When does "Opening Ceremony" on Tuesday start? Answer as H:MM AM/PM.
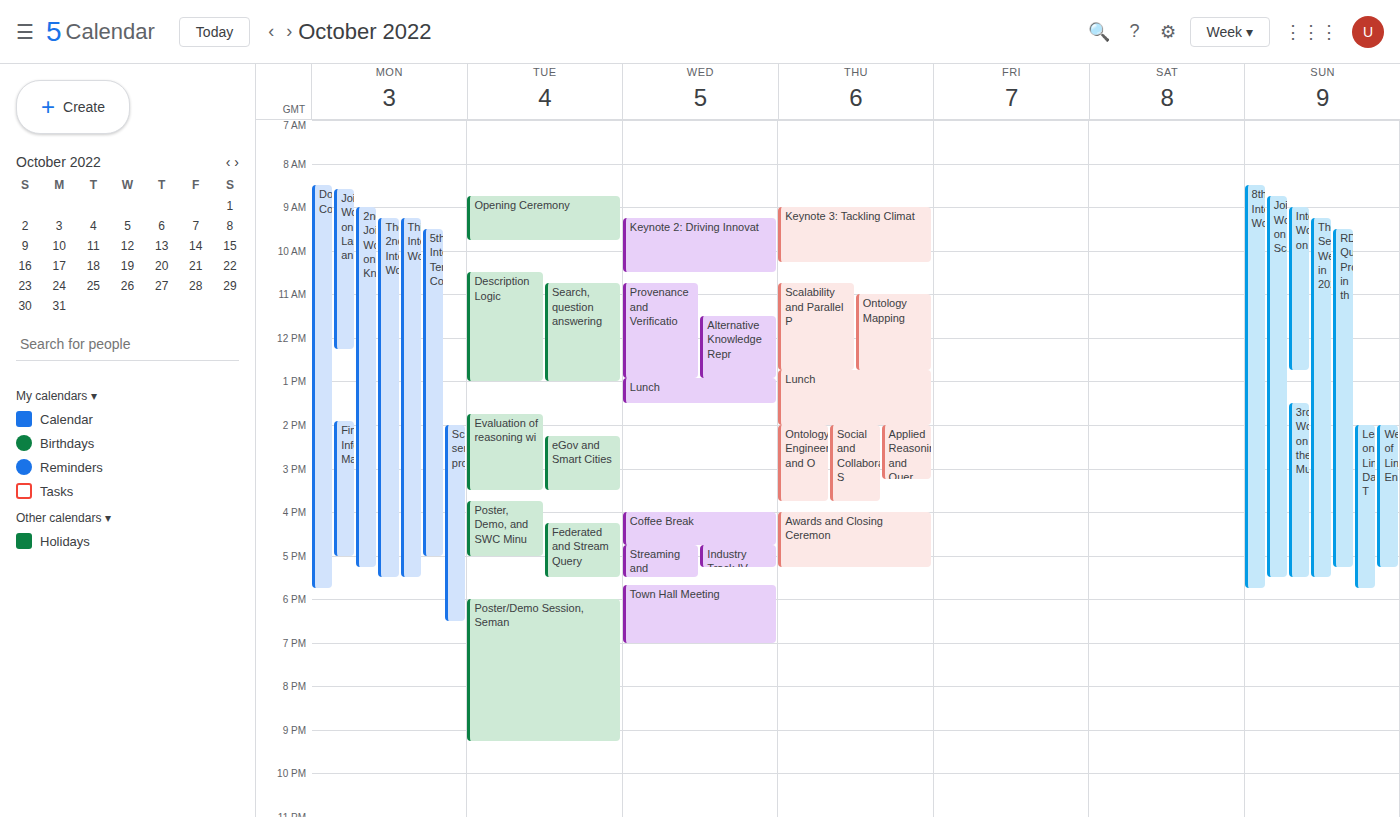
8:45 AM